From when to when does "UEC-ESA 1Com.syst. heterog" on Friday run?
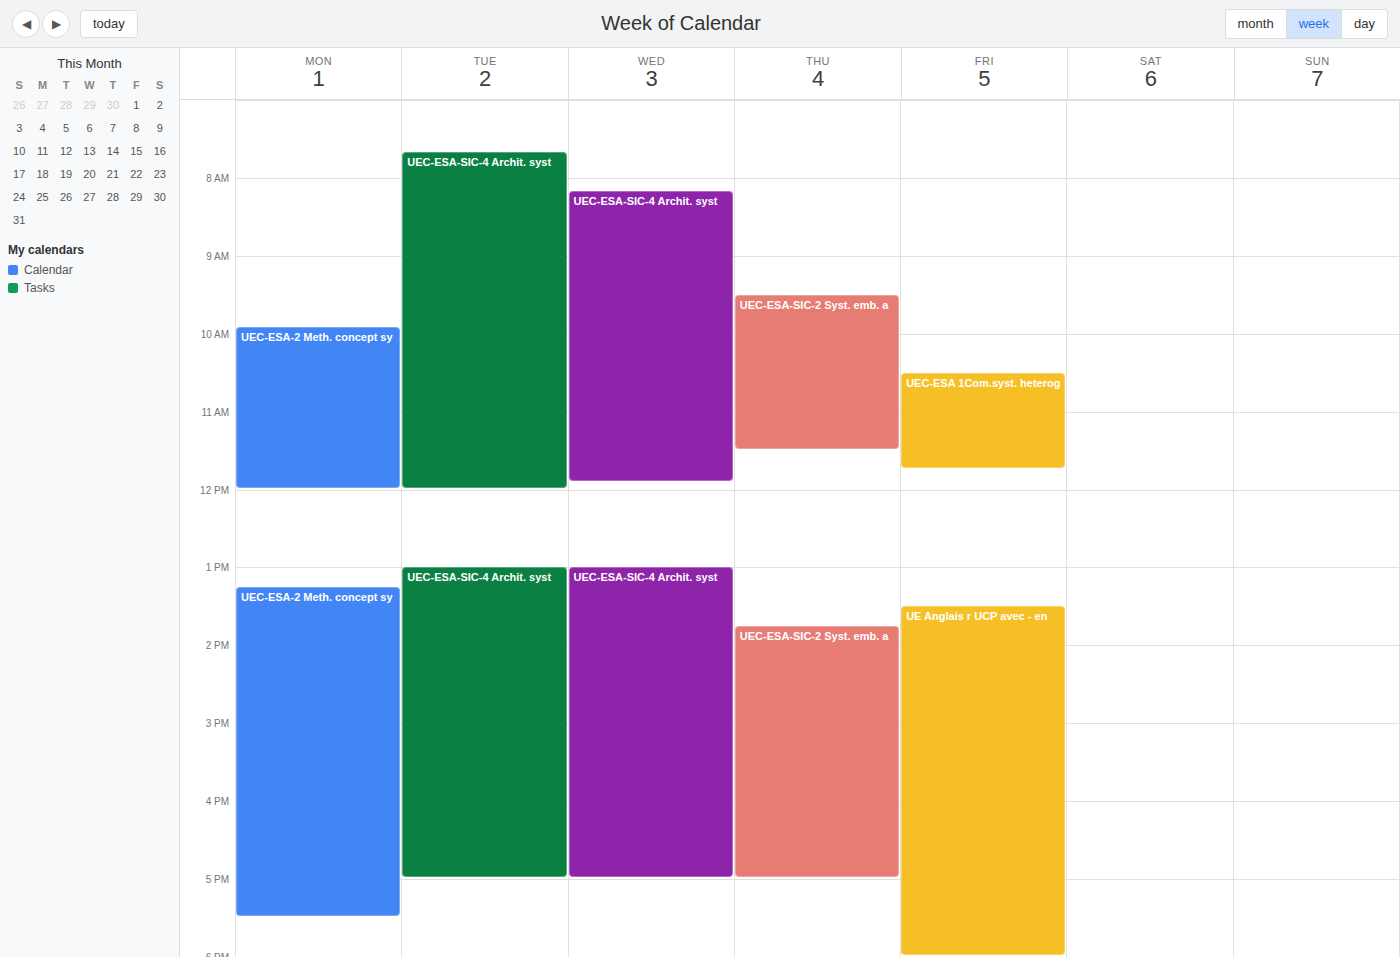
10:30 AM to 11:45 AM